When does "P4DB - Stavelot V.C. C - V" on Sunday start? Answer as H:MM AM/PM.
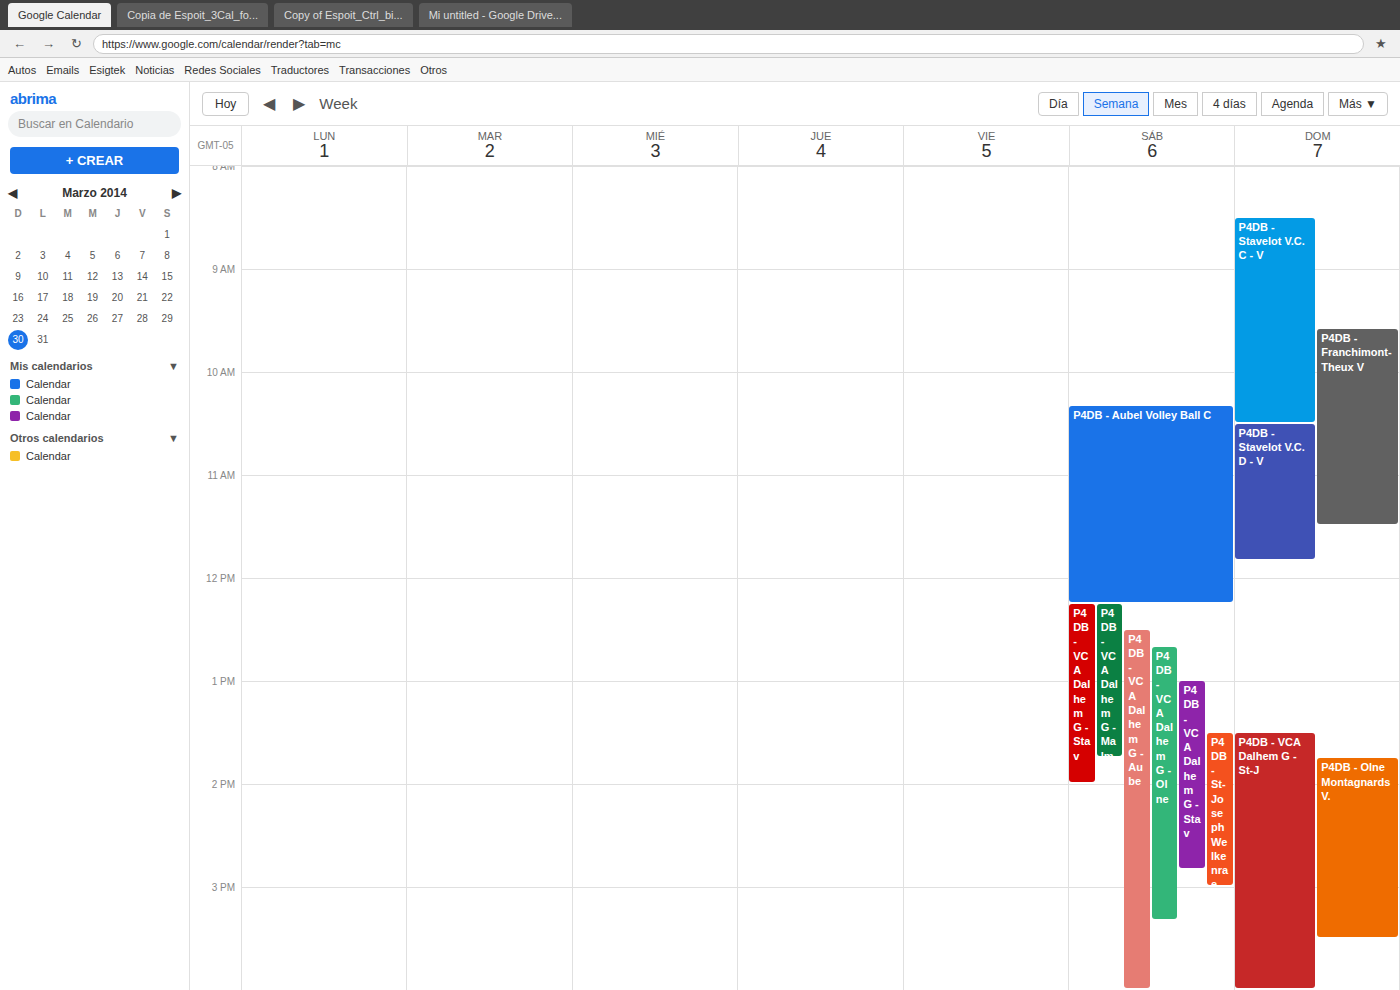
8:30 AM